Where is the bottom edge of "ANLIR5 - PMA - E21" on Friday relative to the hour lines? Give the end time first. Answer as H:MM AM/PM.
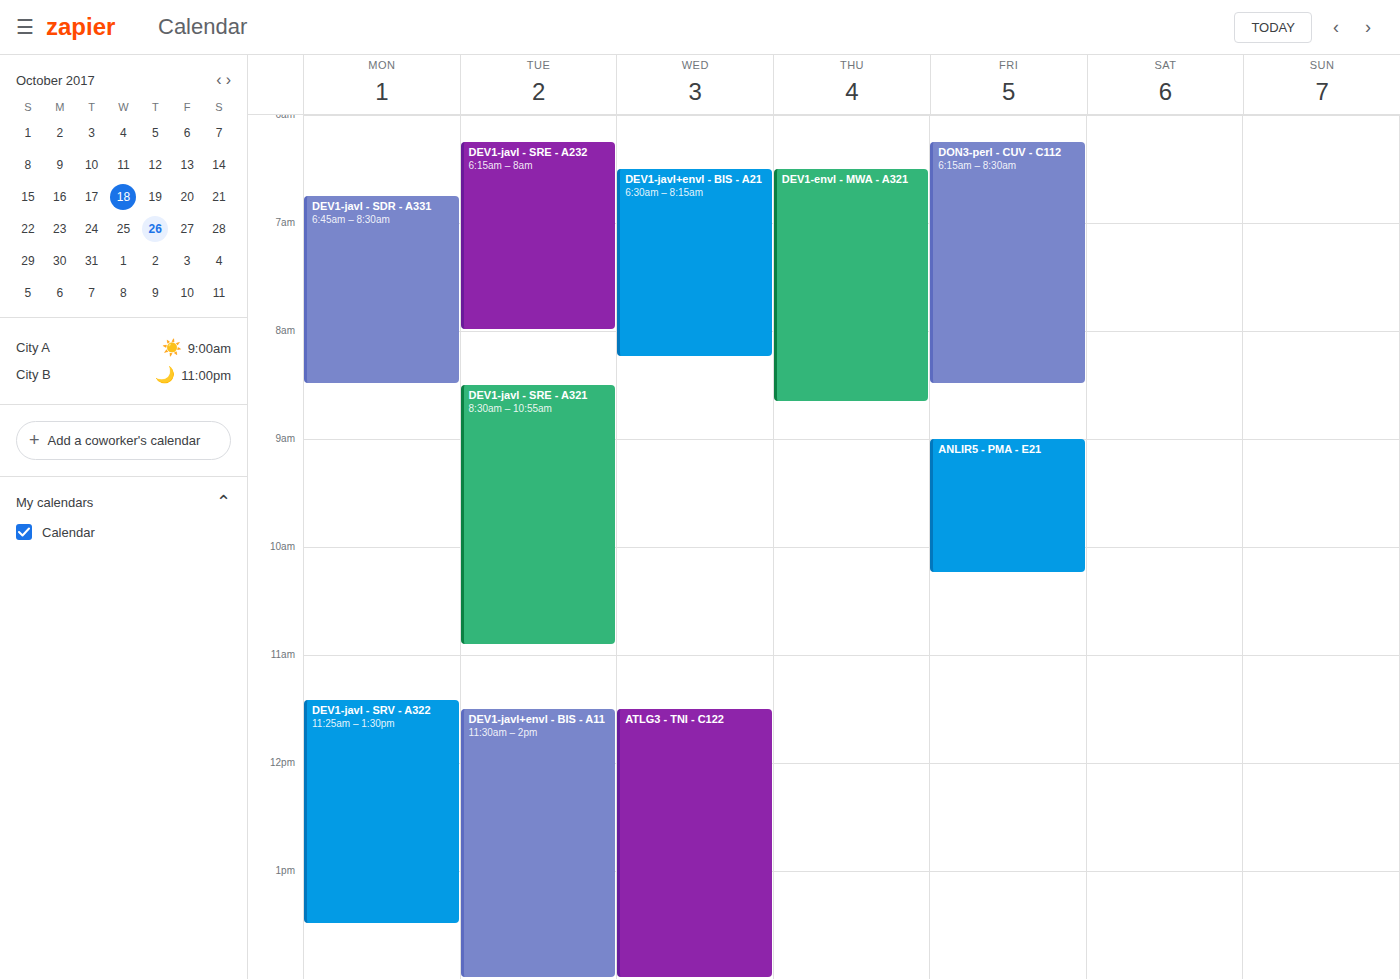
10:15 AM -- neither: a quarter of the way from the 10 AM line to the 11 AM line.